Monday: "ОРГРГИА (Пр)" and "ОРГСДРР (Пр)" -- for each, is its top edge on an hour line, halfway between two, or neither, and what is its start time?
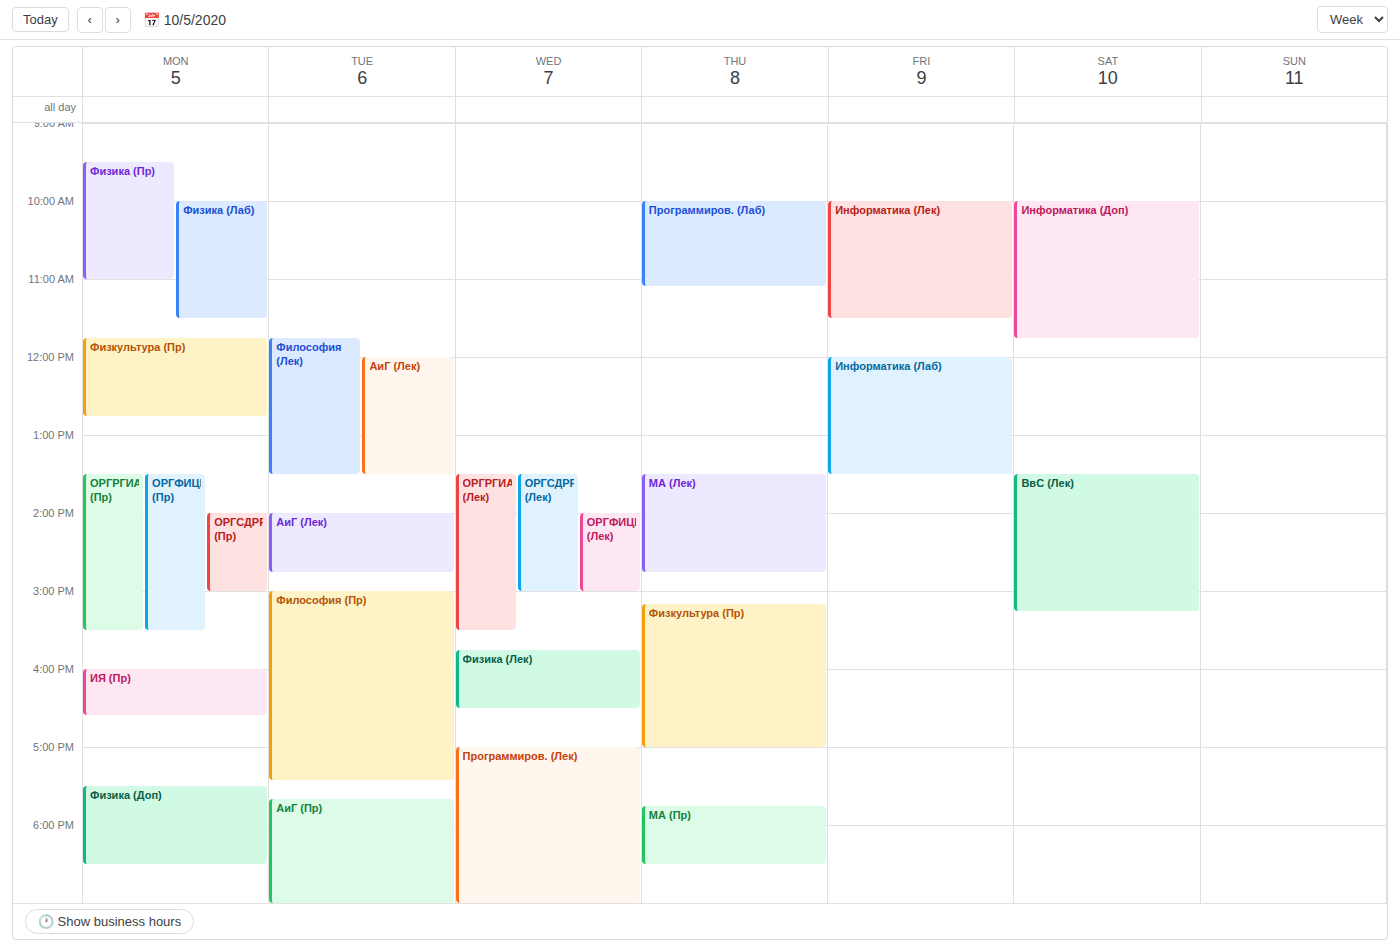
"ОРГРГИА (Пр)": 1:30 PM, halfway between the 1 PM and 2 PM lines. "ОРГСДРР (Пр)": 2:00 PM, exactly on the 2 PM line.